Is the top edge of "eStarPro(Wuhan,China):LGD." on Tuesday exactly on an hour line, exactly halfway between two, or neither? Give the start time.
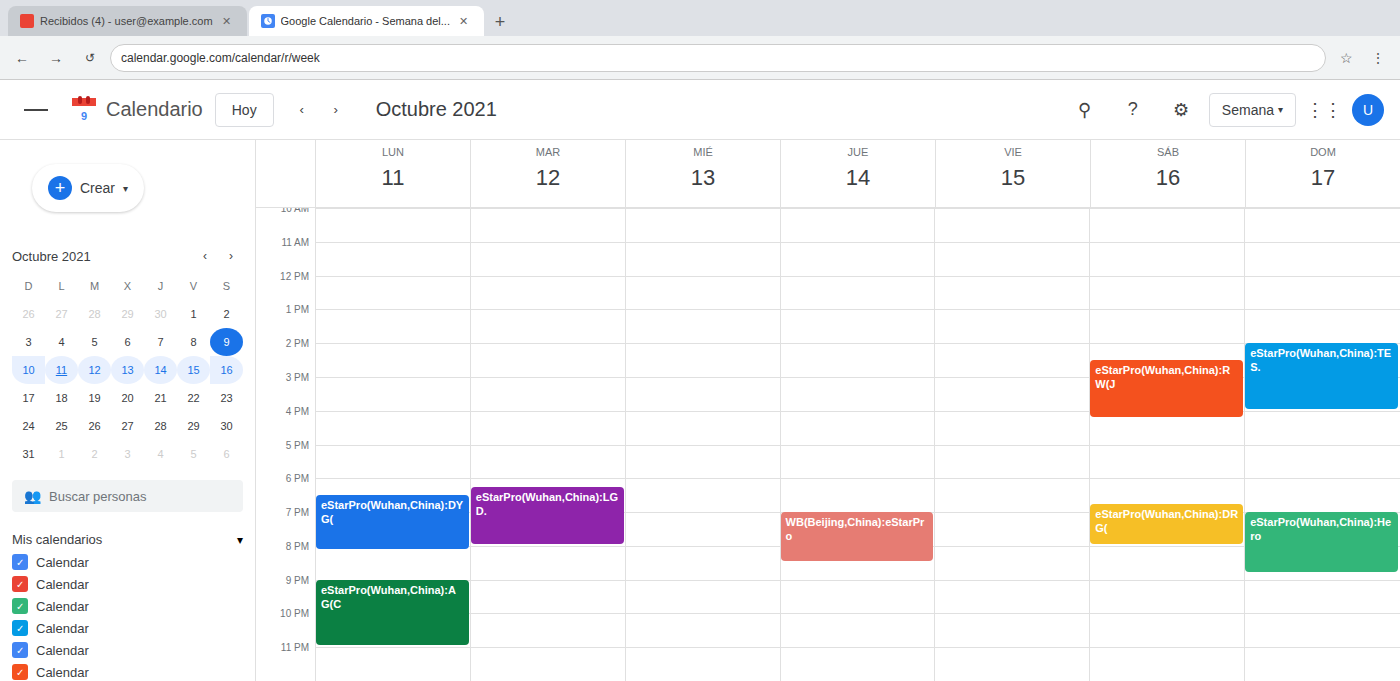
6:15 PM -- neither: a quarter of the way from the 6 PM line to the 7 PM line.